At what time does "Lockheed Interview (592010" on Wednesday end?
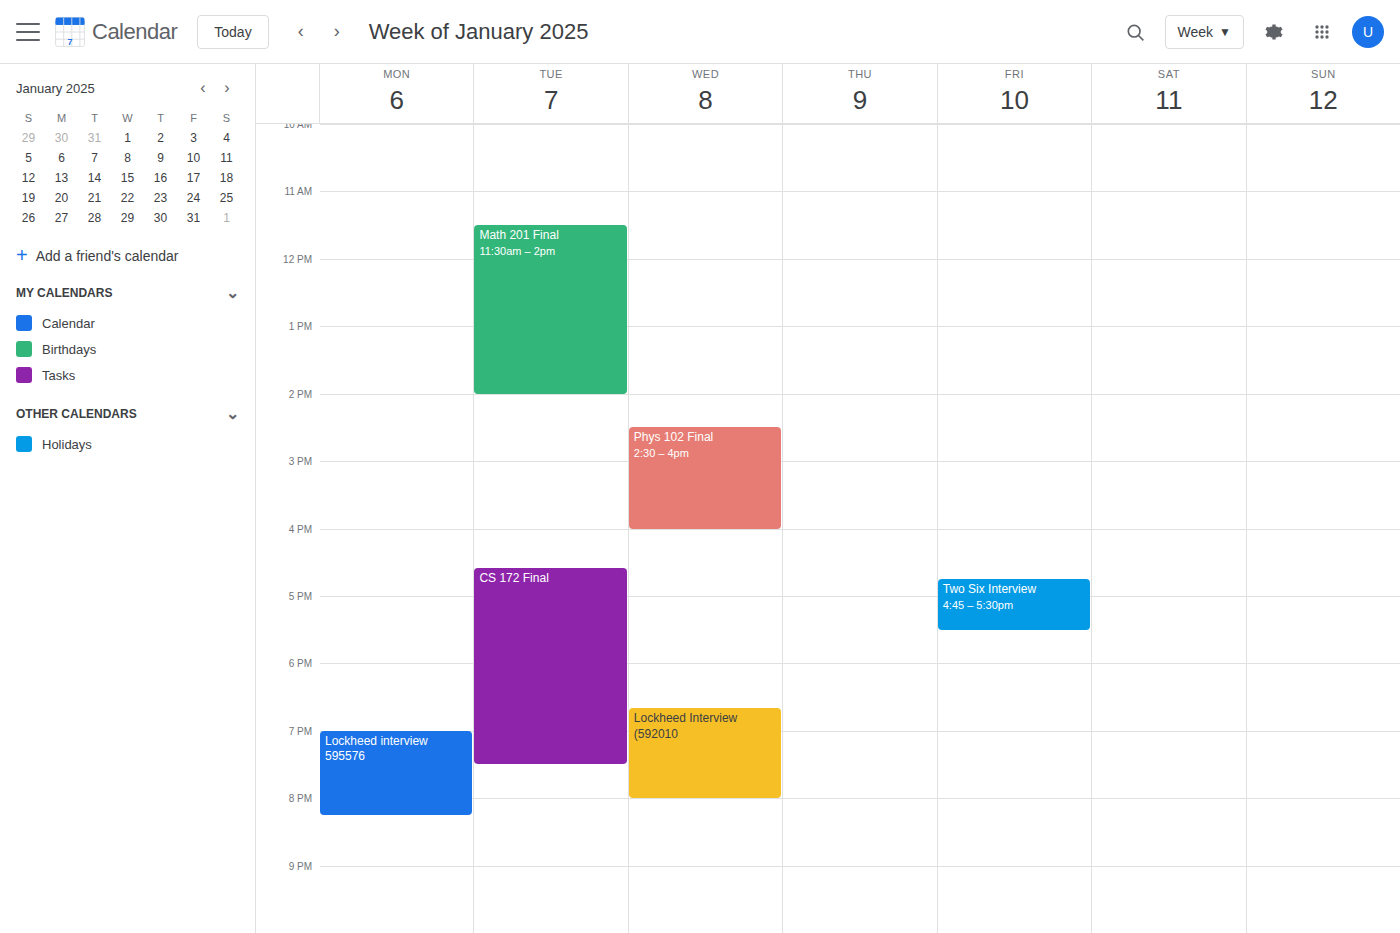
8:00 PM